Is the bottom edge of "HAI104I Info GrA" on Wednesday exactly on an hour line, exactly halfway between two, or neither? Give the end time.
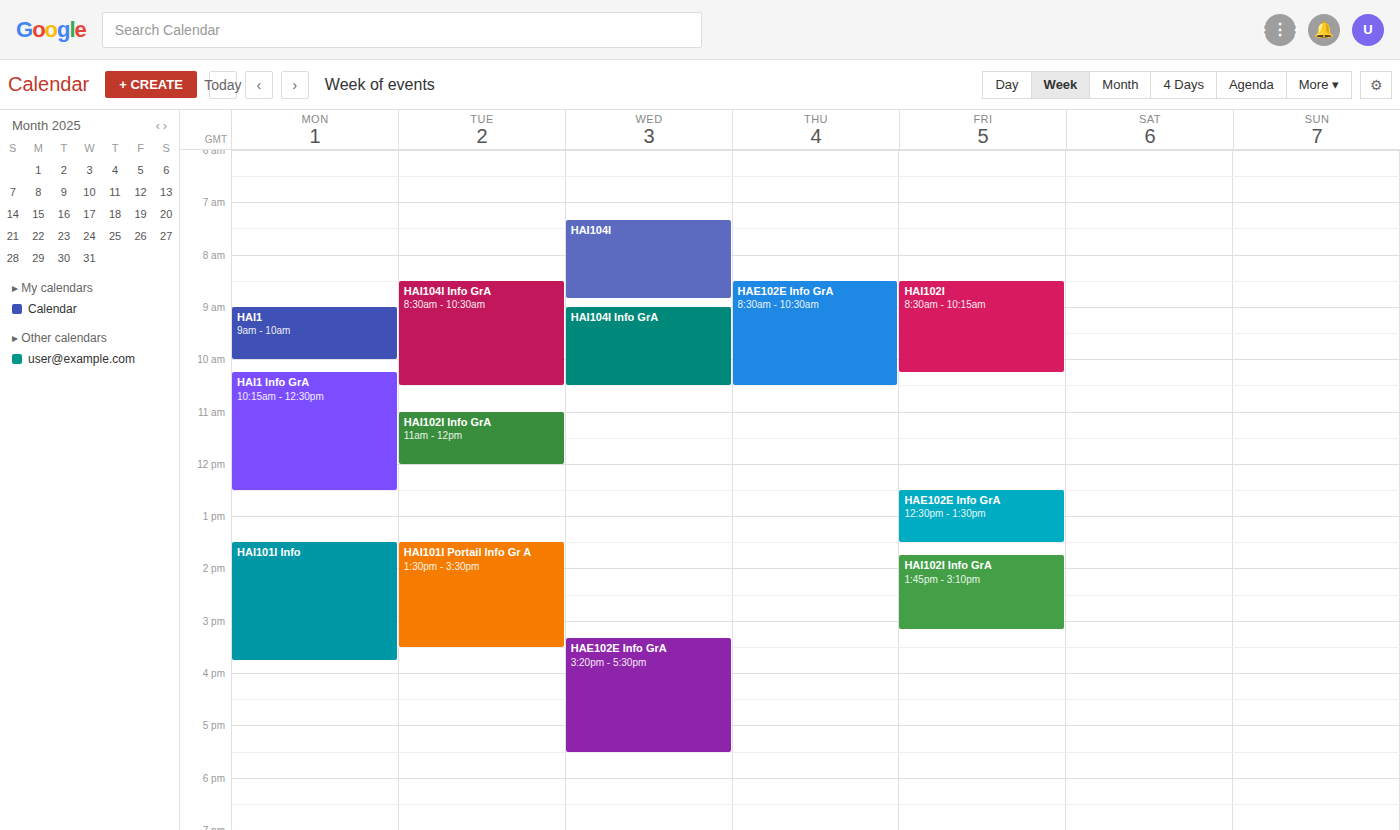
10:30 AM -- halfway between the 10 AM and 11 AM lines.